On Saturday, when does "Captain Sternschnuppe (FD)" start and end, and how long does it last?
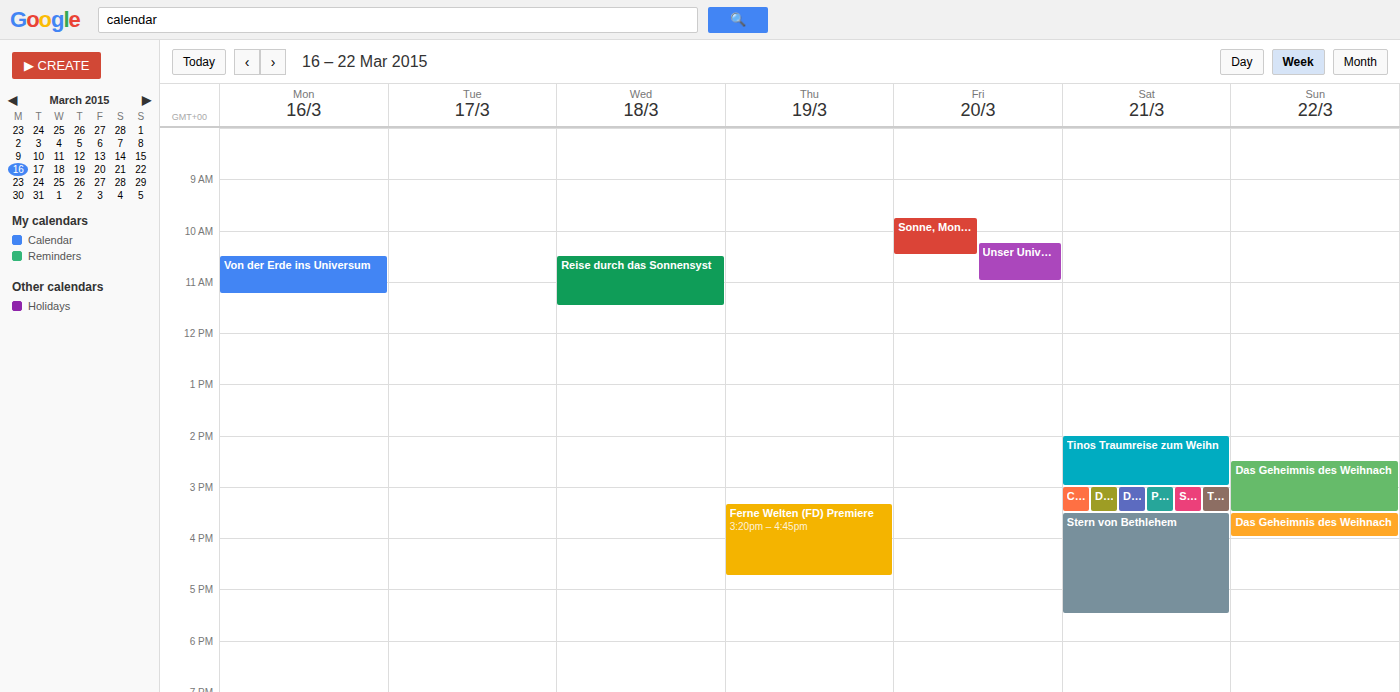
3:00 PM to 3:30 PM, 30 minutes